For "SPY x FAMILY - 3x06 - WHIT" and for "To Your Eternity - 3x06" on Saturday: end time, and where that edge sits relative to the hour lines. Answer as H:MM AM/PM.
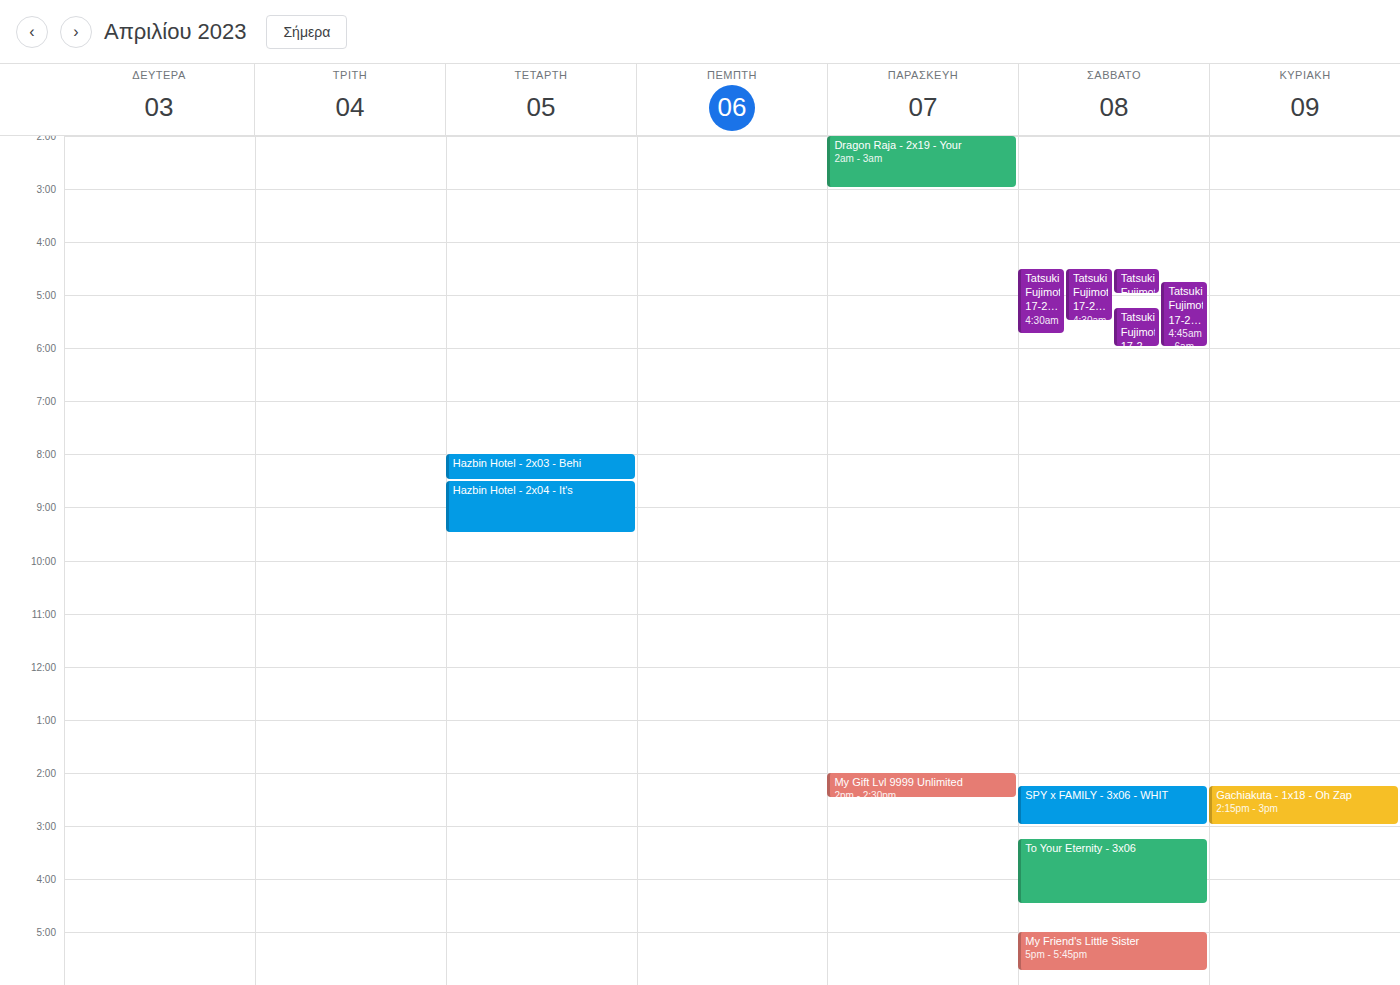
"SPY x FAMILY - 3x06 - WHIT": 3:00 PM, exactly on the 3 PM line. "To Your Eternity - 3x06": 4:30 PM, halfway between the 4 PM and 5 PM lines.